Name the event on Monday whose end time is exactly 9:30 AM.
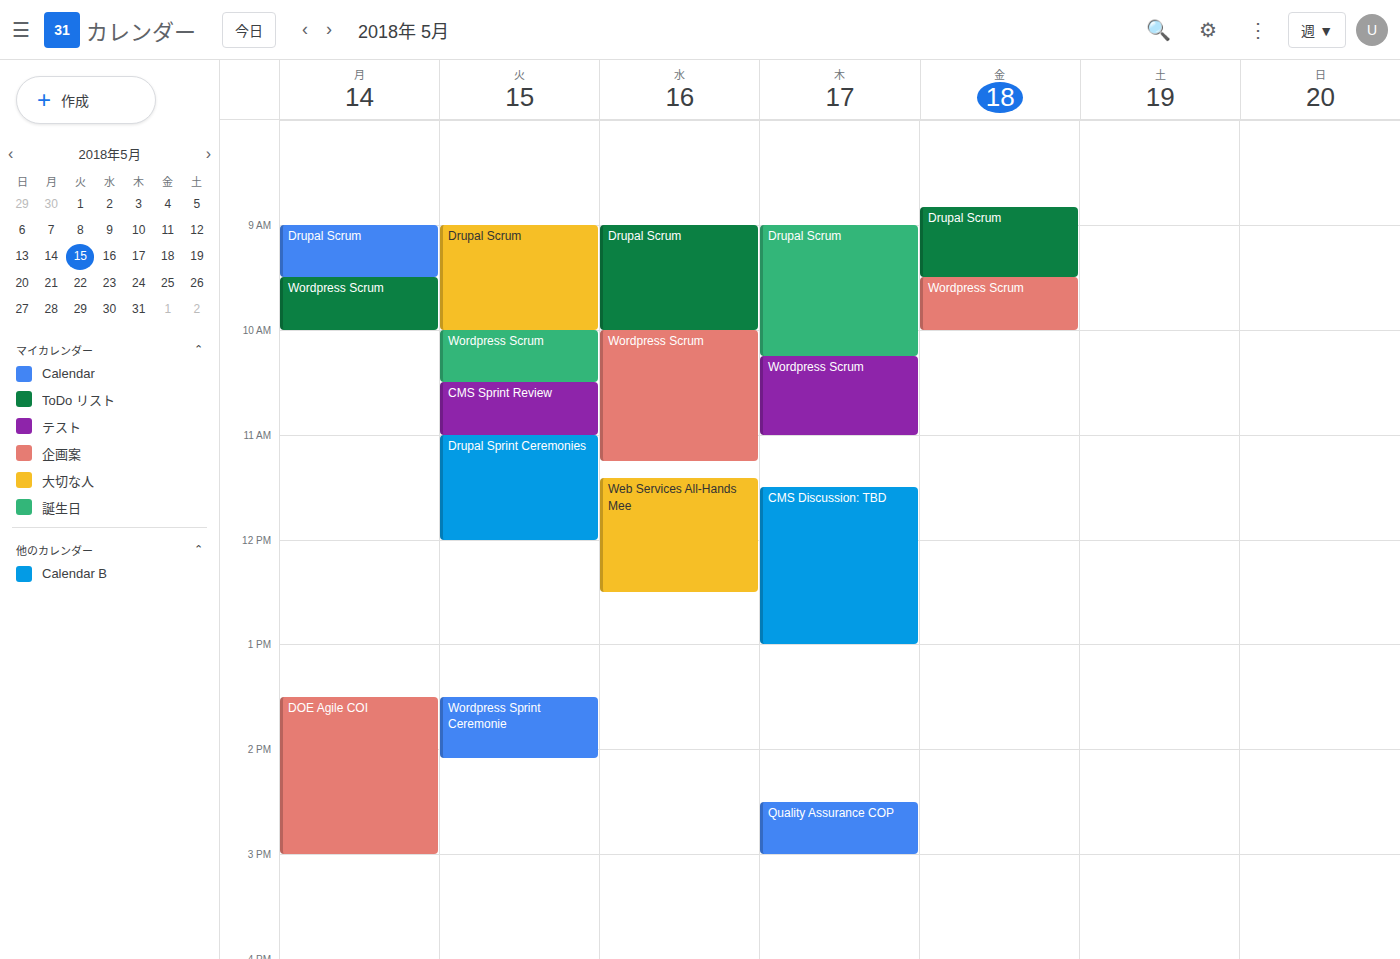
"Drupal Scrum"